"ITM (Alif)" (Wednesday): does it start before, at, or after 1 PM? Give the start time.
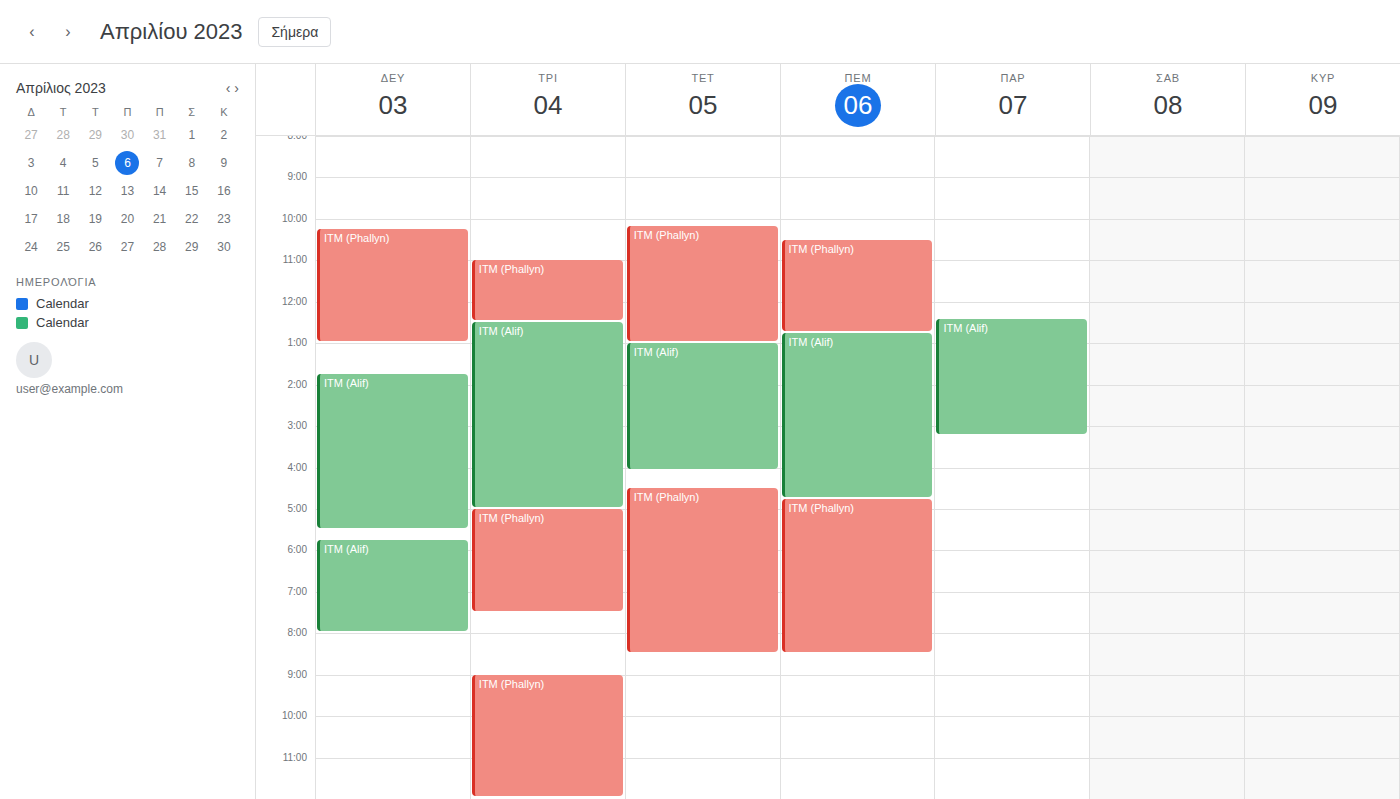
1:00 PM -- exactly at 1 PM, on the 1 PM line.